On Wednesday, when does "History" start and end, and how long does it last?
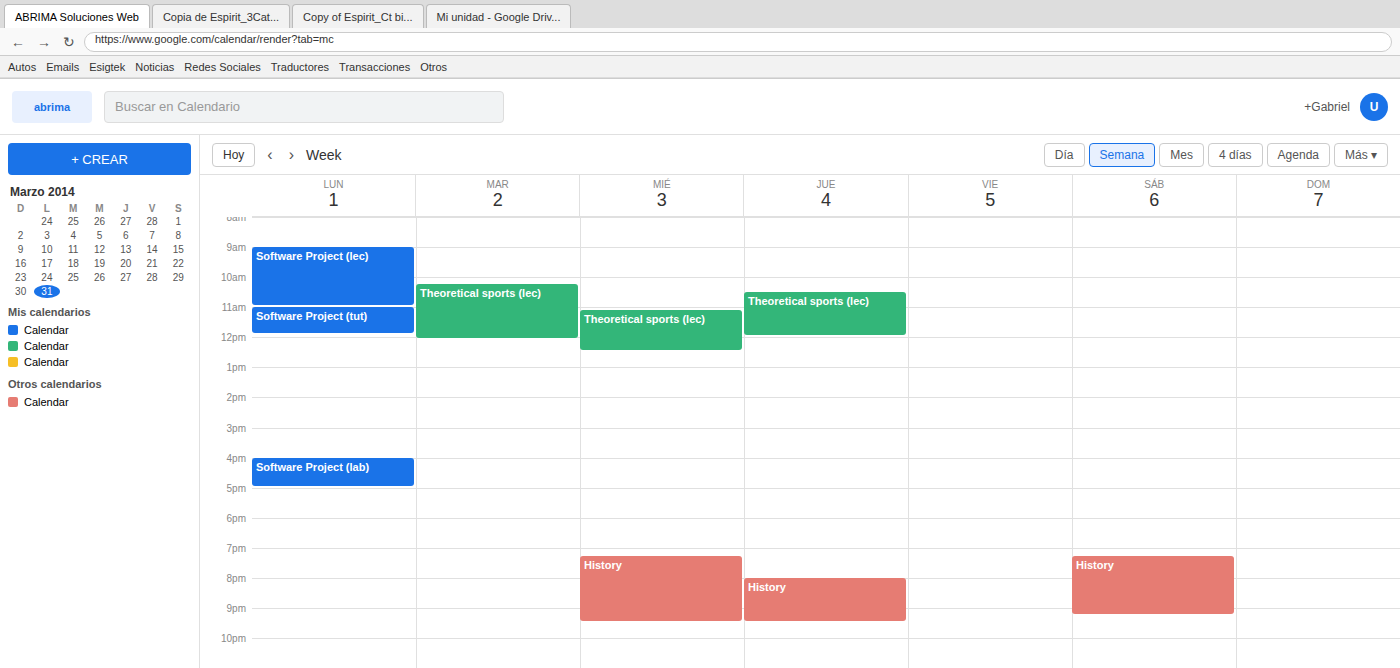
7:15 PM to 9:30 PM, 2 hours 15 minutes